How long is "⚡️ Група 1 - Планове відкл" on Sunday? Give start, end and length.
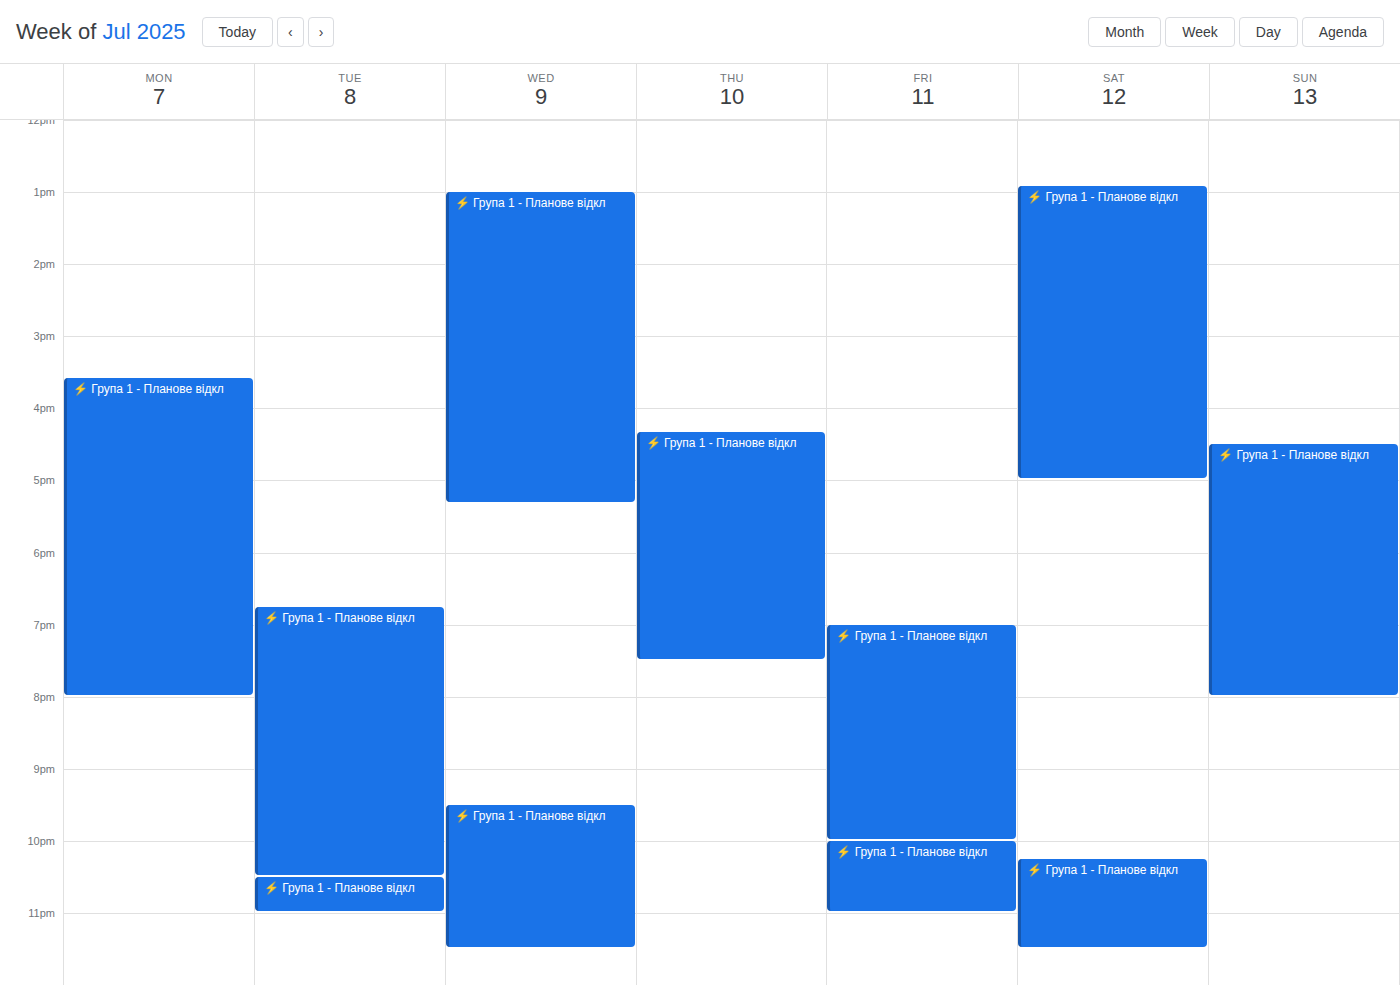
4:30 PM to 8:00 PM, 3 hours 30 minutes